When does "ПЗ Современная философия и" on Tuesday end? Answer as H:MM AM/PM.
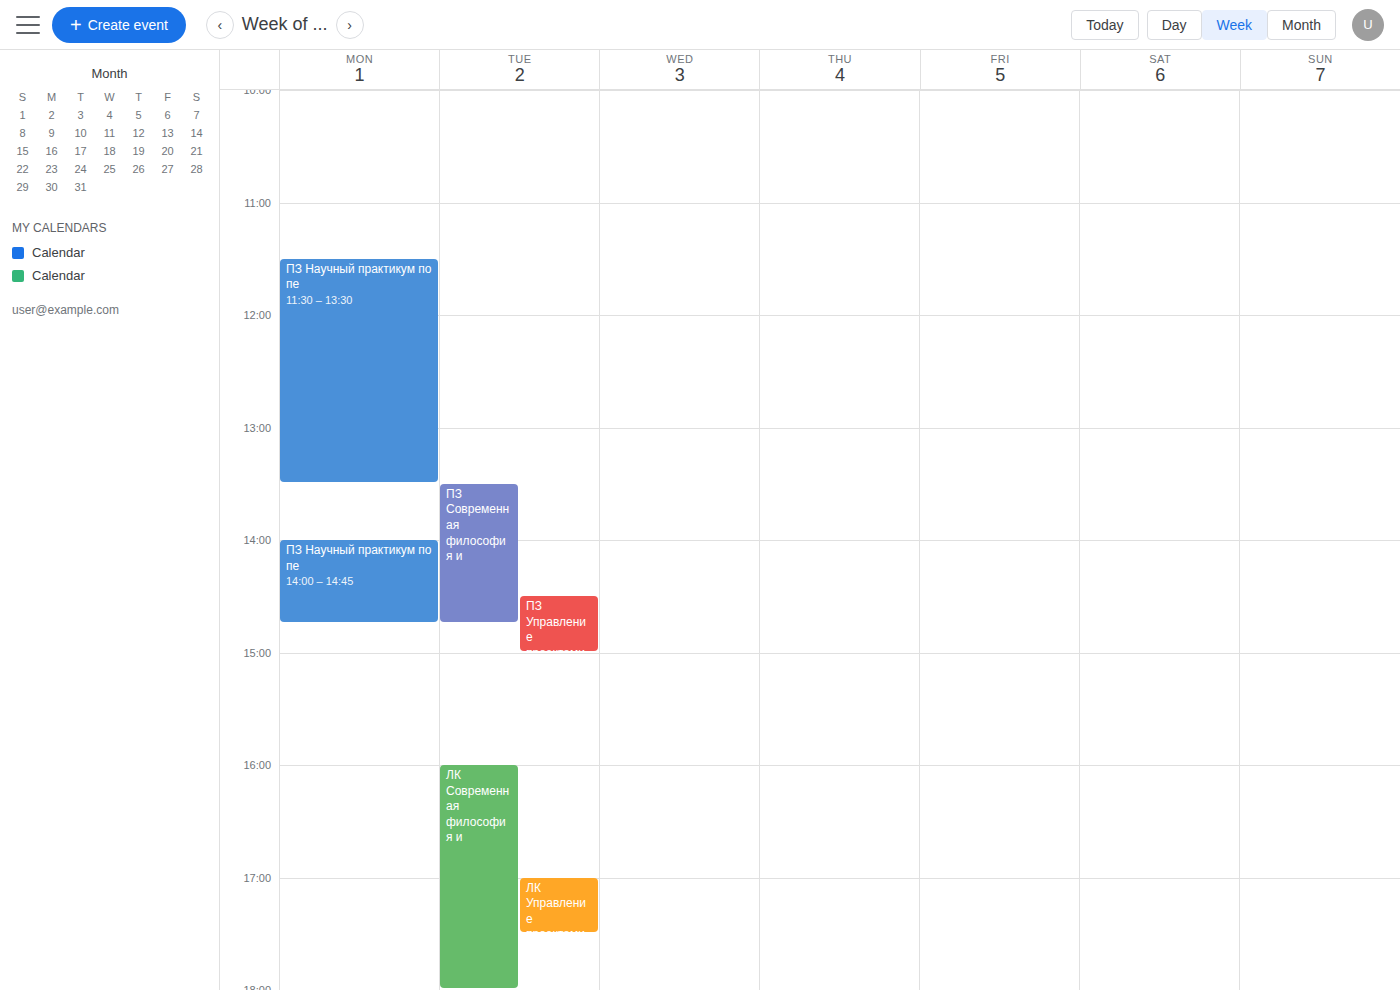
2:45 PM